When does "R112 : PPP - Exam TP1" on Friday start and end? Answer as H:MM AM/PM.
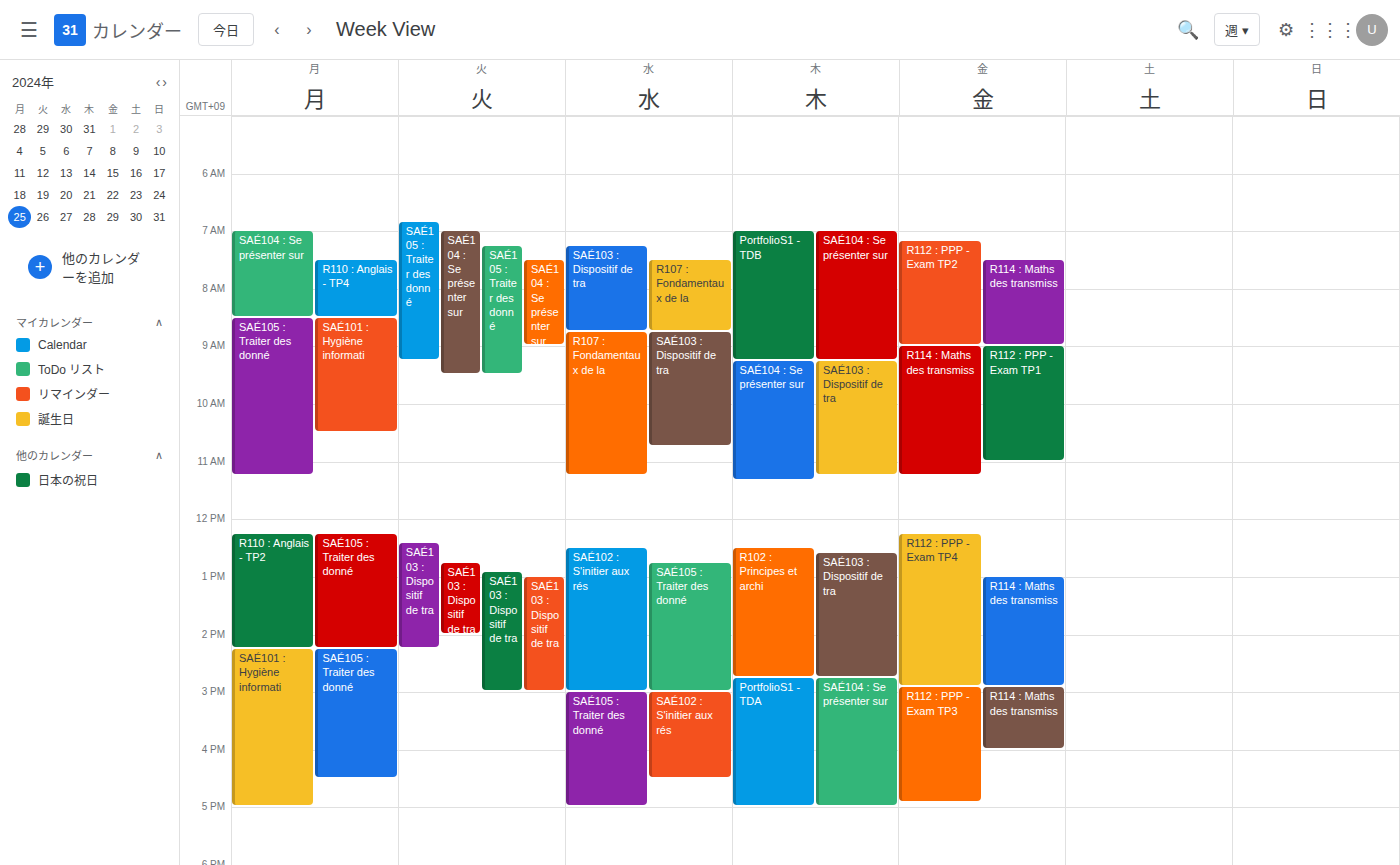
9:00 AM to 11:00 AM